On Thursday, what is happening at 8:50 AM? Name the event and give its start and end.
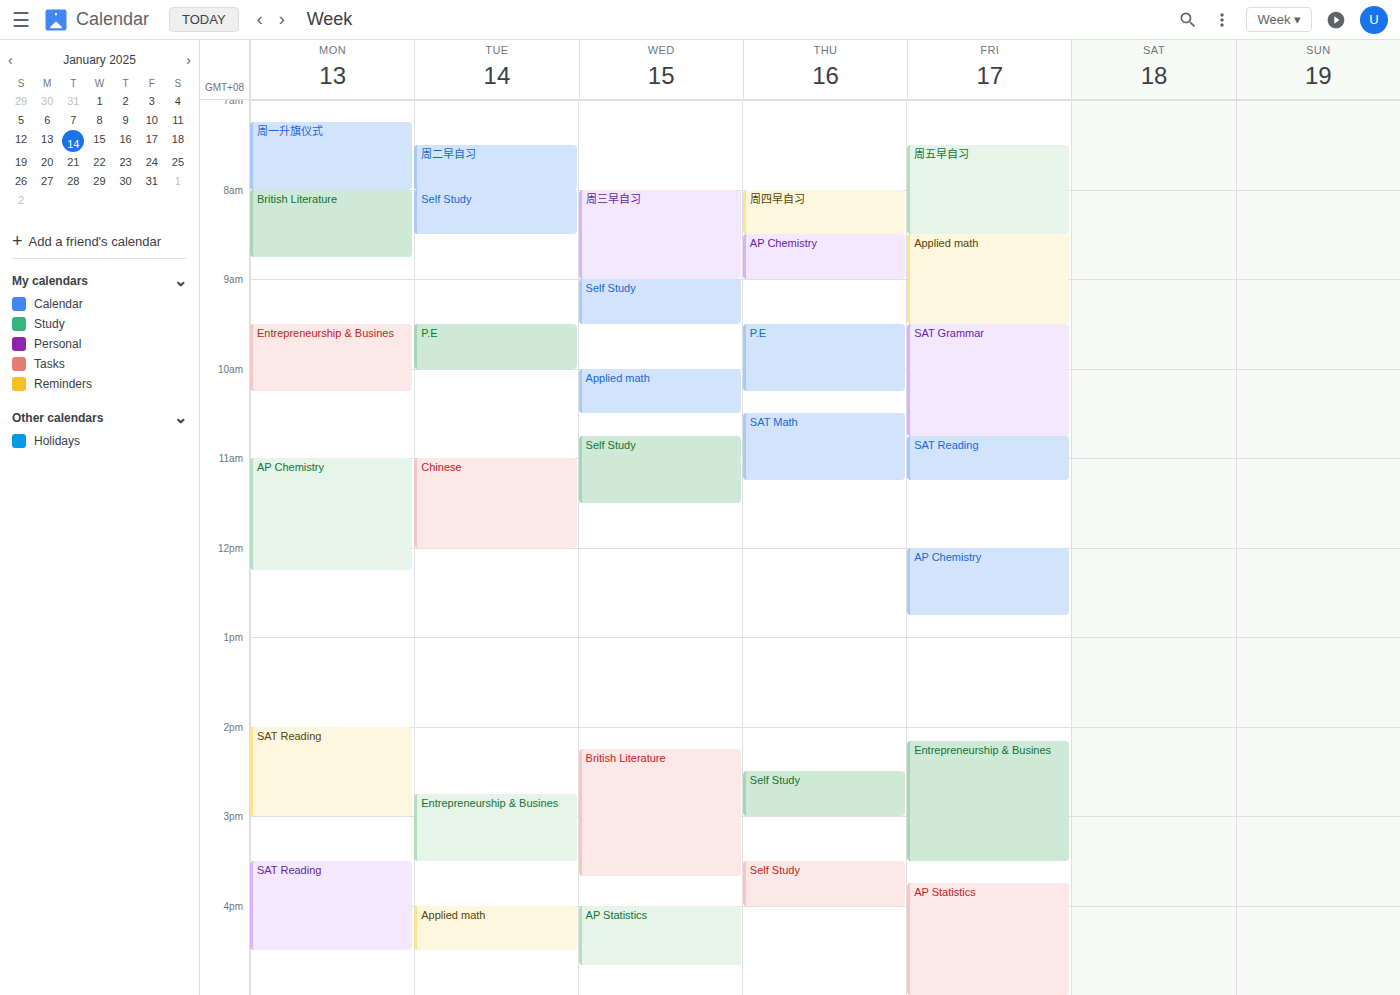
"AP Chemistry", 8:30 AM to 9:00 AM